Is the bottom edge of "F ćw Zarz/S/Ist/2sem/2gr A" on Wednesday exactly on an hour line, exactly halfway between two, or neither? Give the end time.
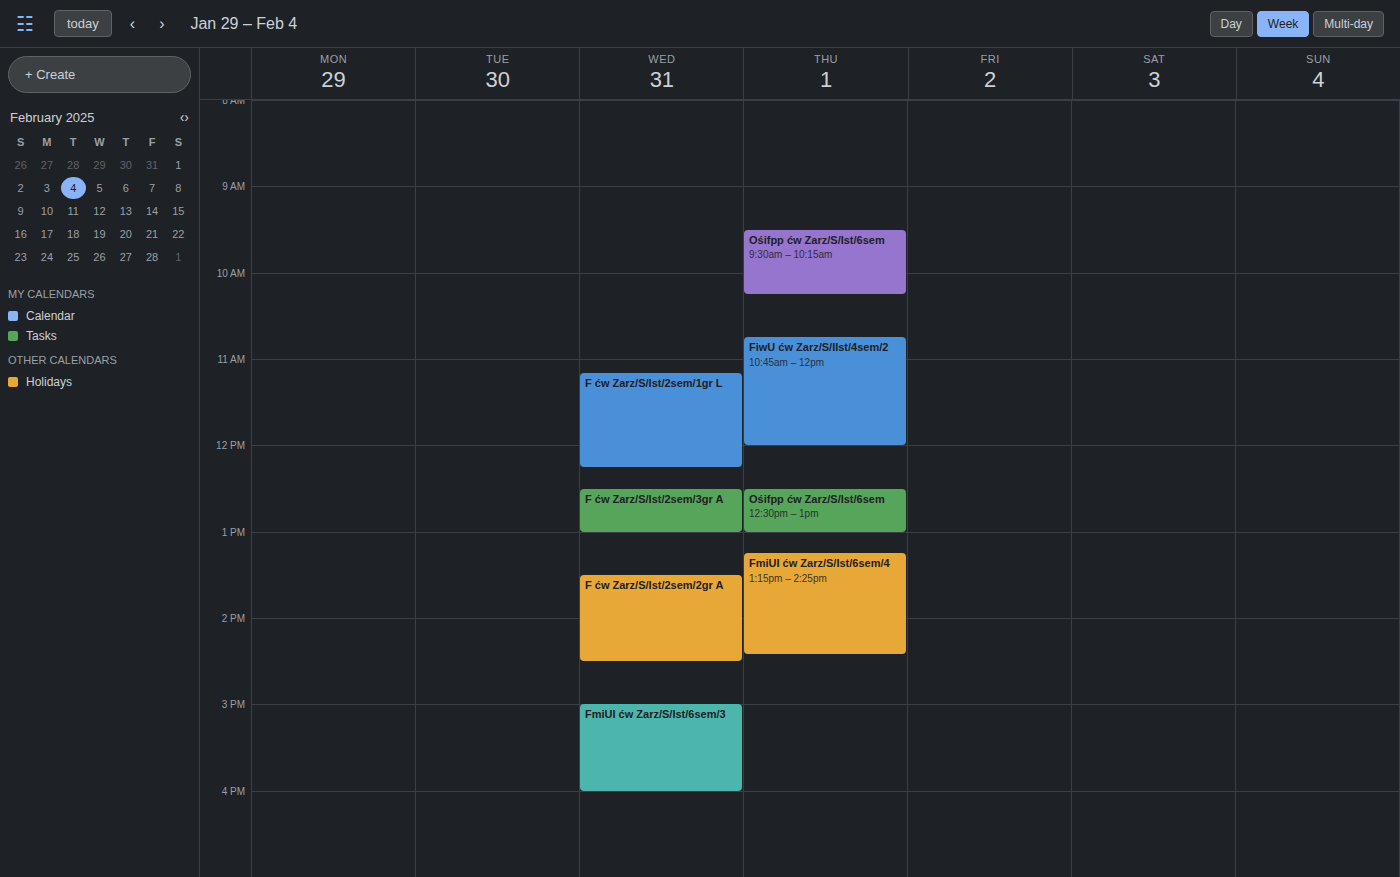
2:30 PM -- halfway between the 2 PM and 3 PM lines.